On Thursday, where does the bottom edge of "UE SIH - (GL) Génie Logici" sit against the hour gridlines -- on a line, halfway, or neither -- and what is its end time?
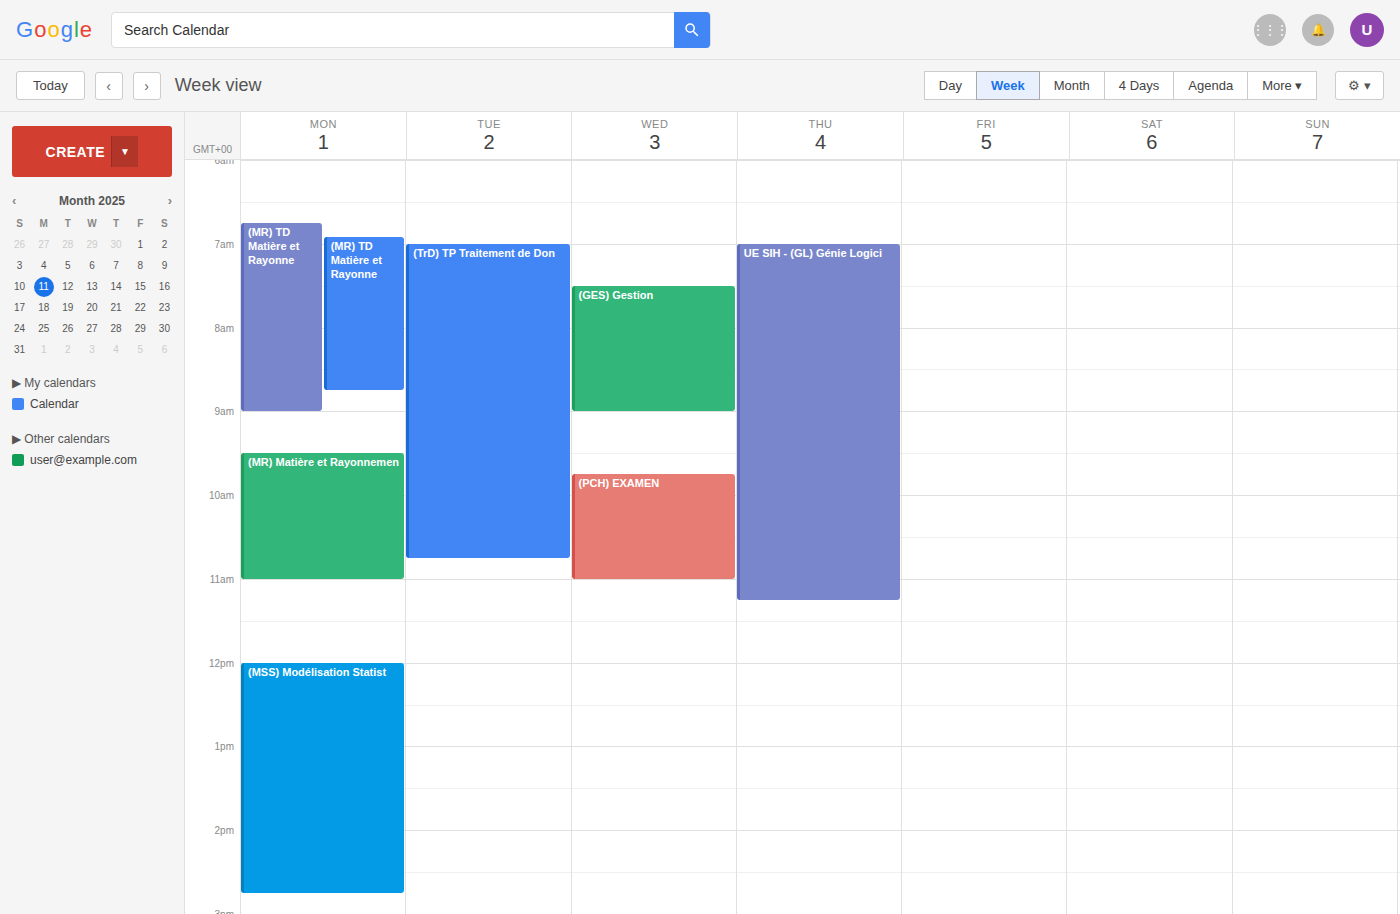
11:15 -- neither: a quarter of the way from the 11:00 line to the 12:00 line.